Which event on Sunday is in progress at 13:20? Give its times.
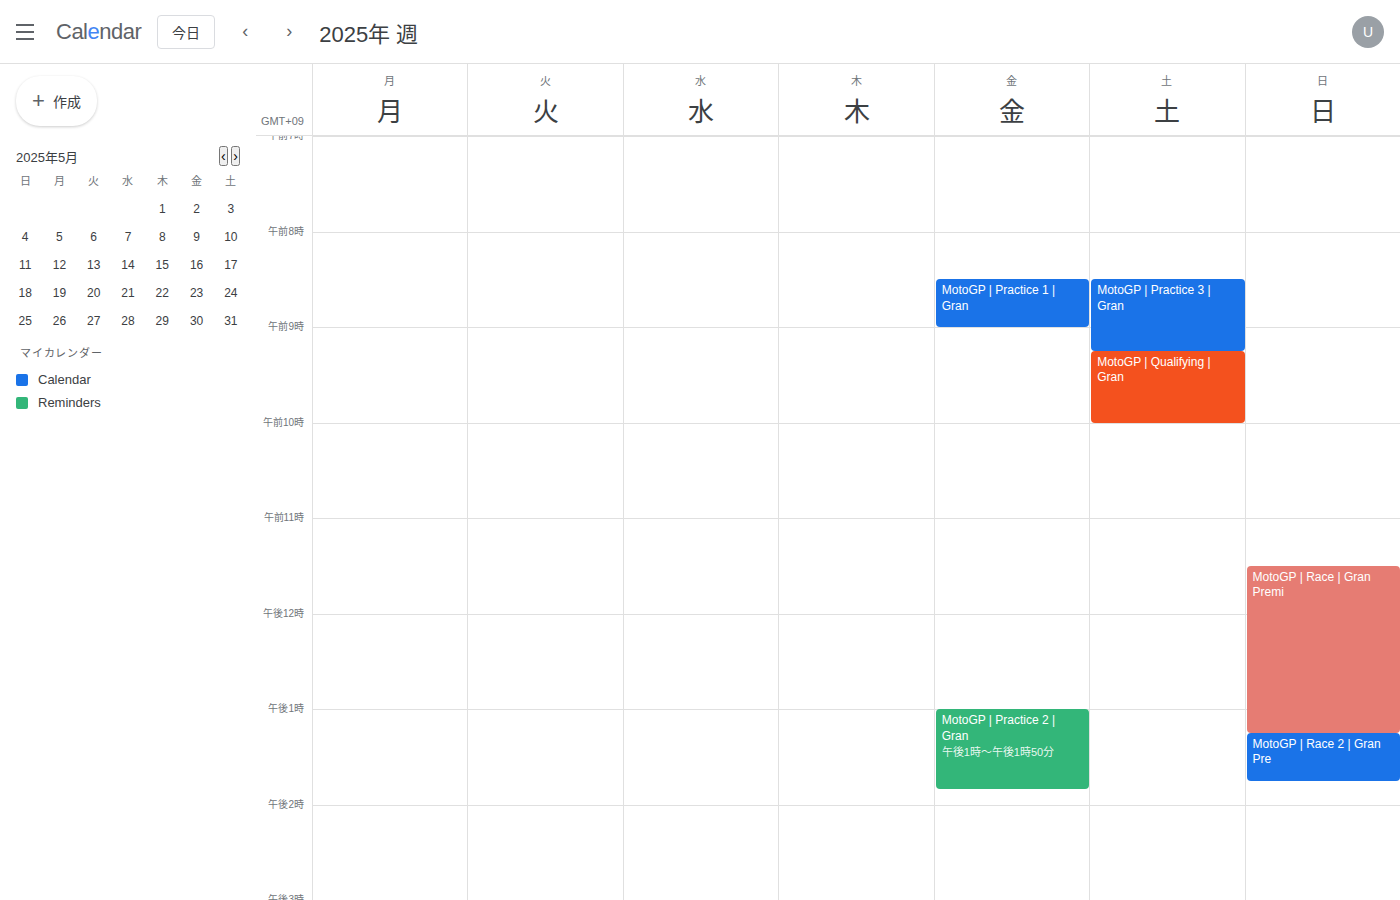
"MotoGP | Race 2 | Gran Pre", 13:15 to 13:45